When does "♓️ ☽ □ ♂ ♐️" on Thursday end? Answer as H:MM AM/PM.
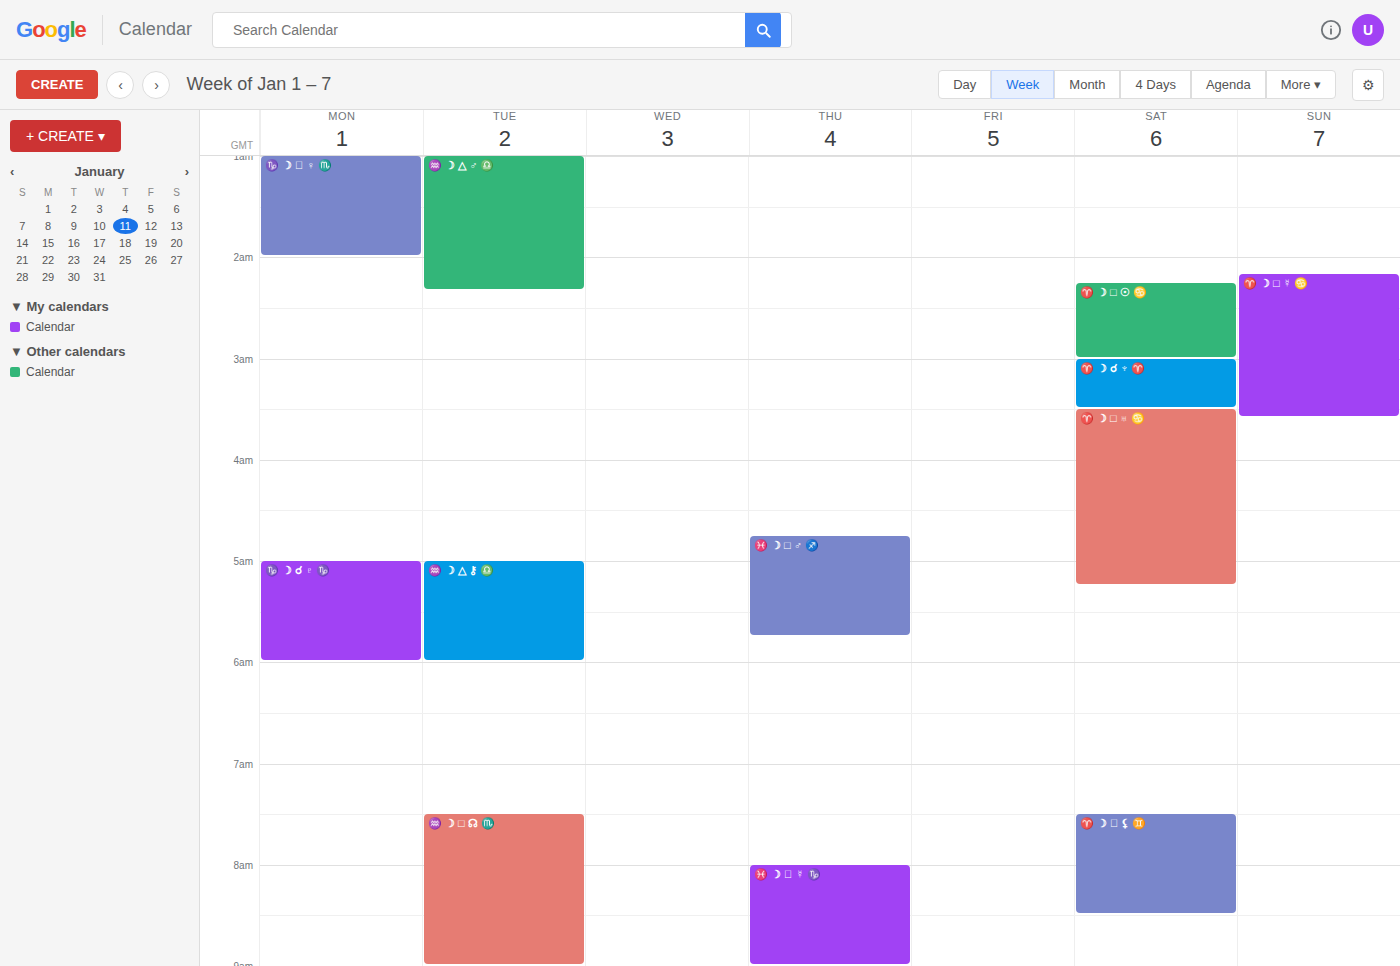
5:45 AM